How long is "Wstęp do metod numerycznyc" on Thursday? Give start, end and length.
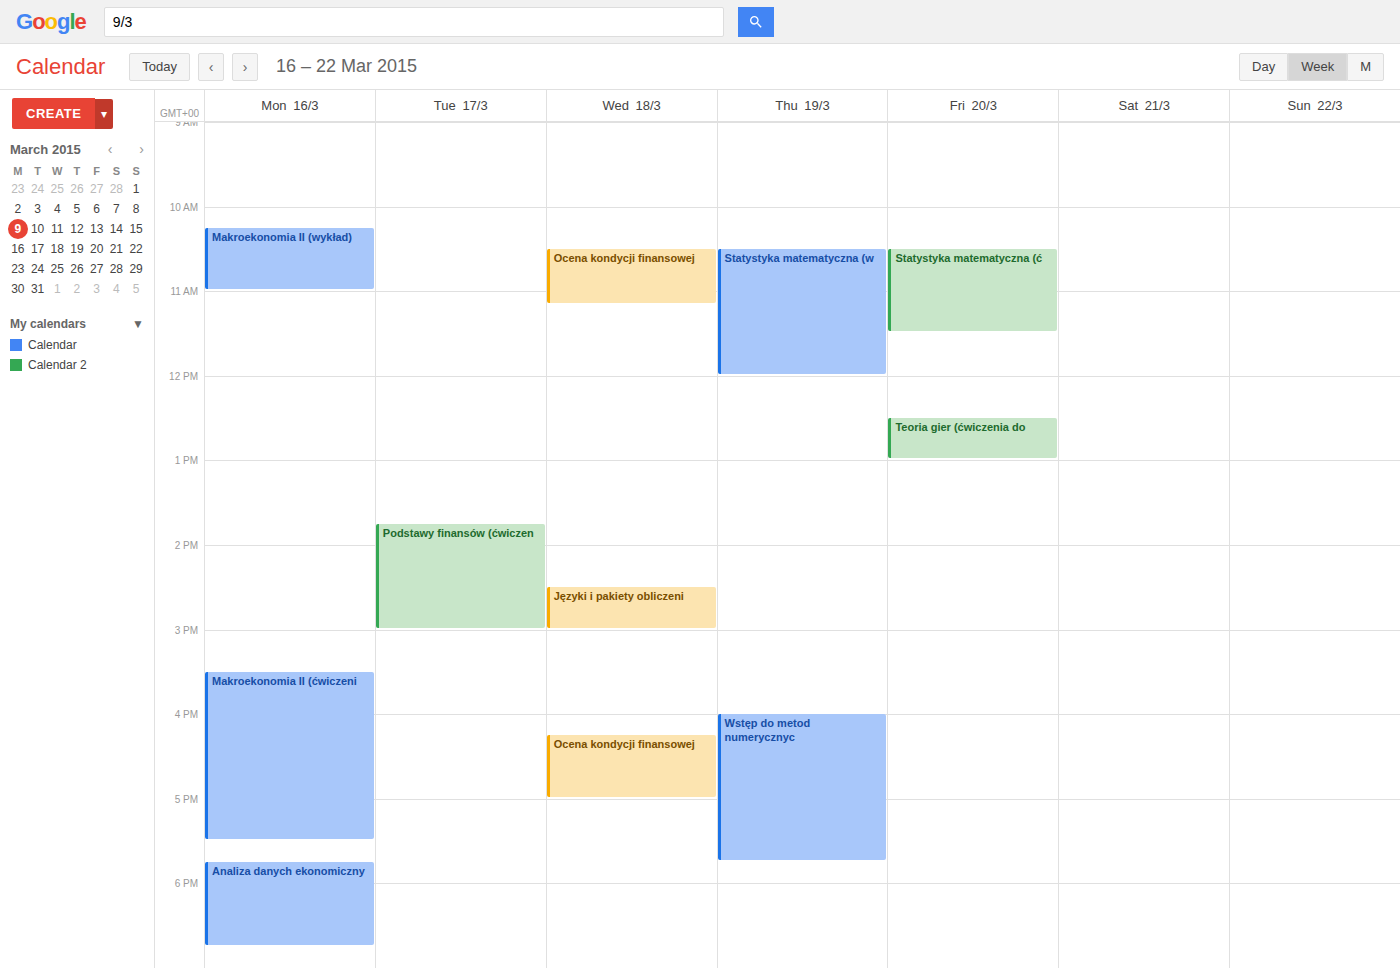
4:00 PM to 5:45 PM, 1 hour 45 minutes